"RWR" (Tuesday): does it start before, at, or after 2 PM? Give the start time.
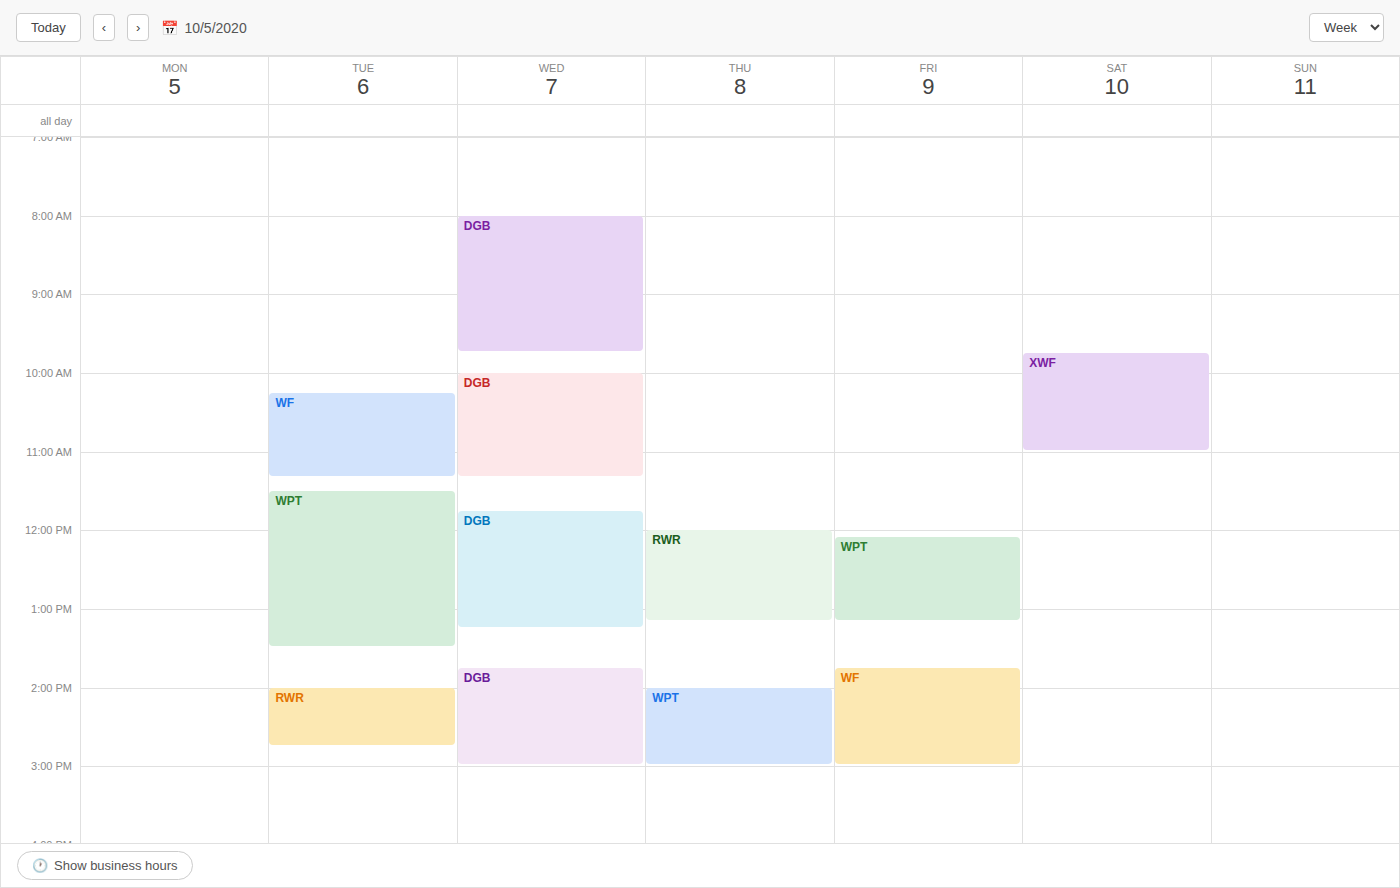
2:00 PM -- exactly at 2 PM, on the 2 PM line.